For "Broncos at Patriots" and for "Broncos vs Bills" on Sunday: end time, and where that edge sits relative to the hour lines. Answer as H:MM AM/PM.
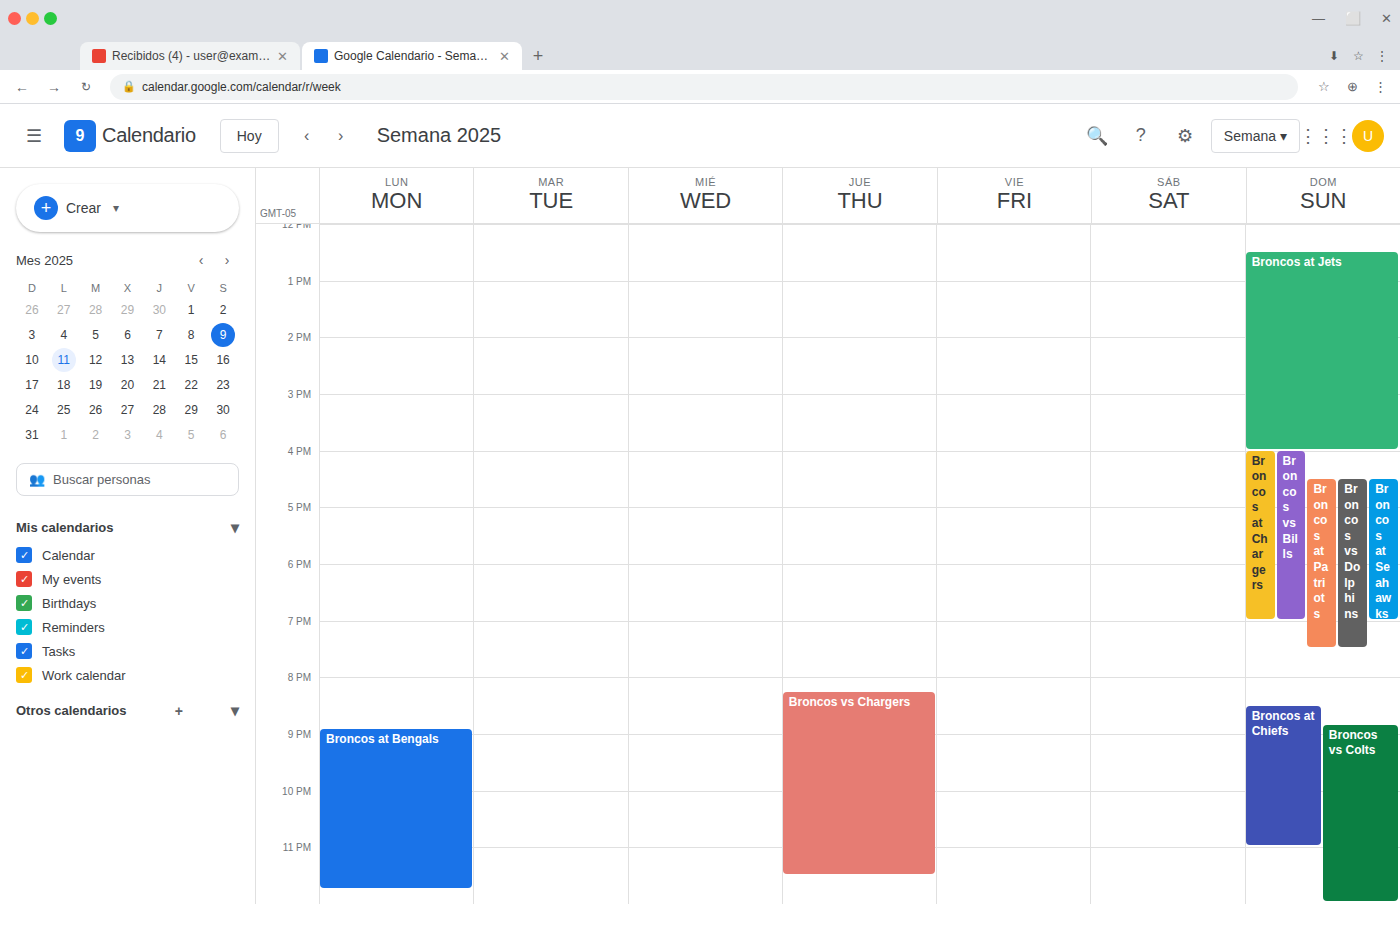
"Broncos at Patriots": 7:30 PM, halfway between the 7 PM and 8 PM lines. "Broncos vs Bills": 7:00 PM, exactly on the 7 PM line.